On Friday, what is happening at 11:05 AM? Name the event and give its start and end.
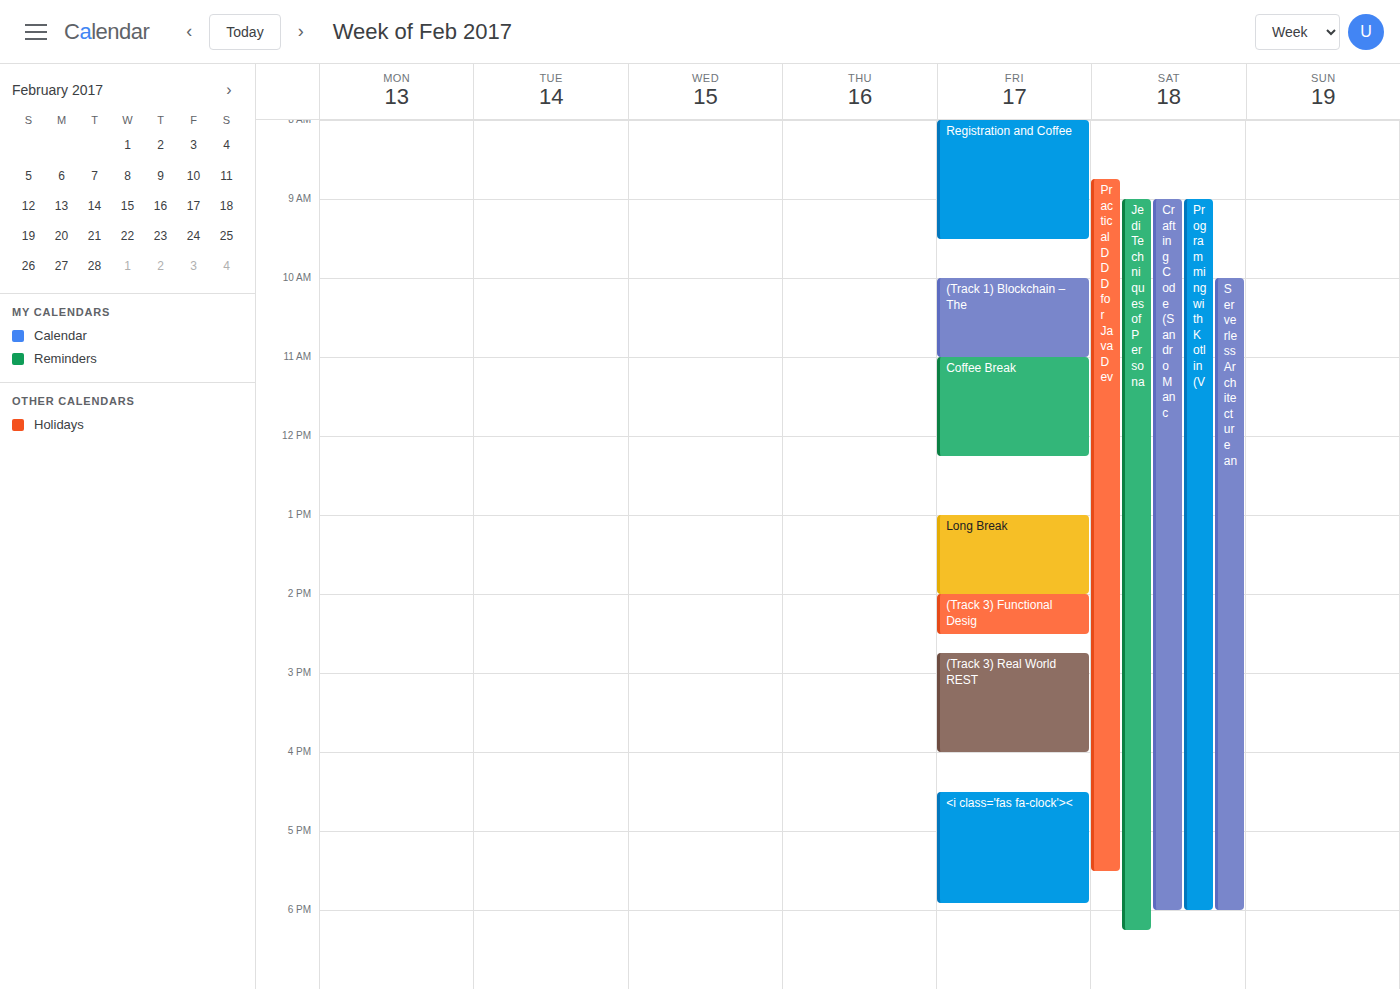
"Coffee Break", 11:00 AM to 12:15 PM